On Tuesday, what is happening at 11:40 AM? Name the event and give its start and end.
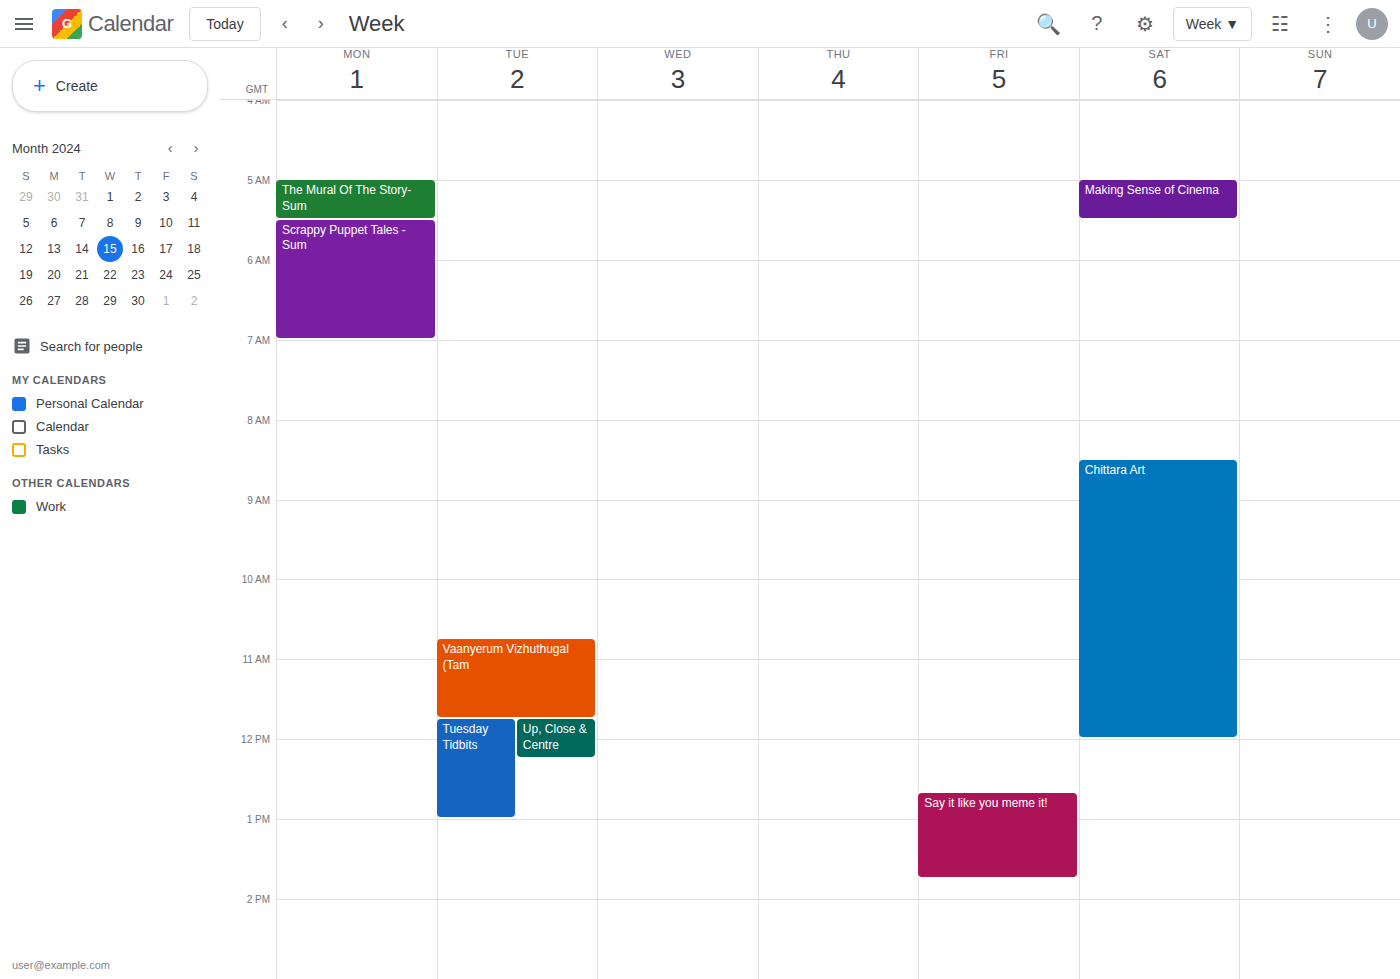
"Vaanyerum Vizhuthugal (Tam", 10:45 AM to 11:45 AM